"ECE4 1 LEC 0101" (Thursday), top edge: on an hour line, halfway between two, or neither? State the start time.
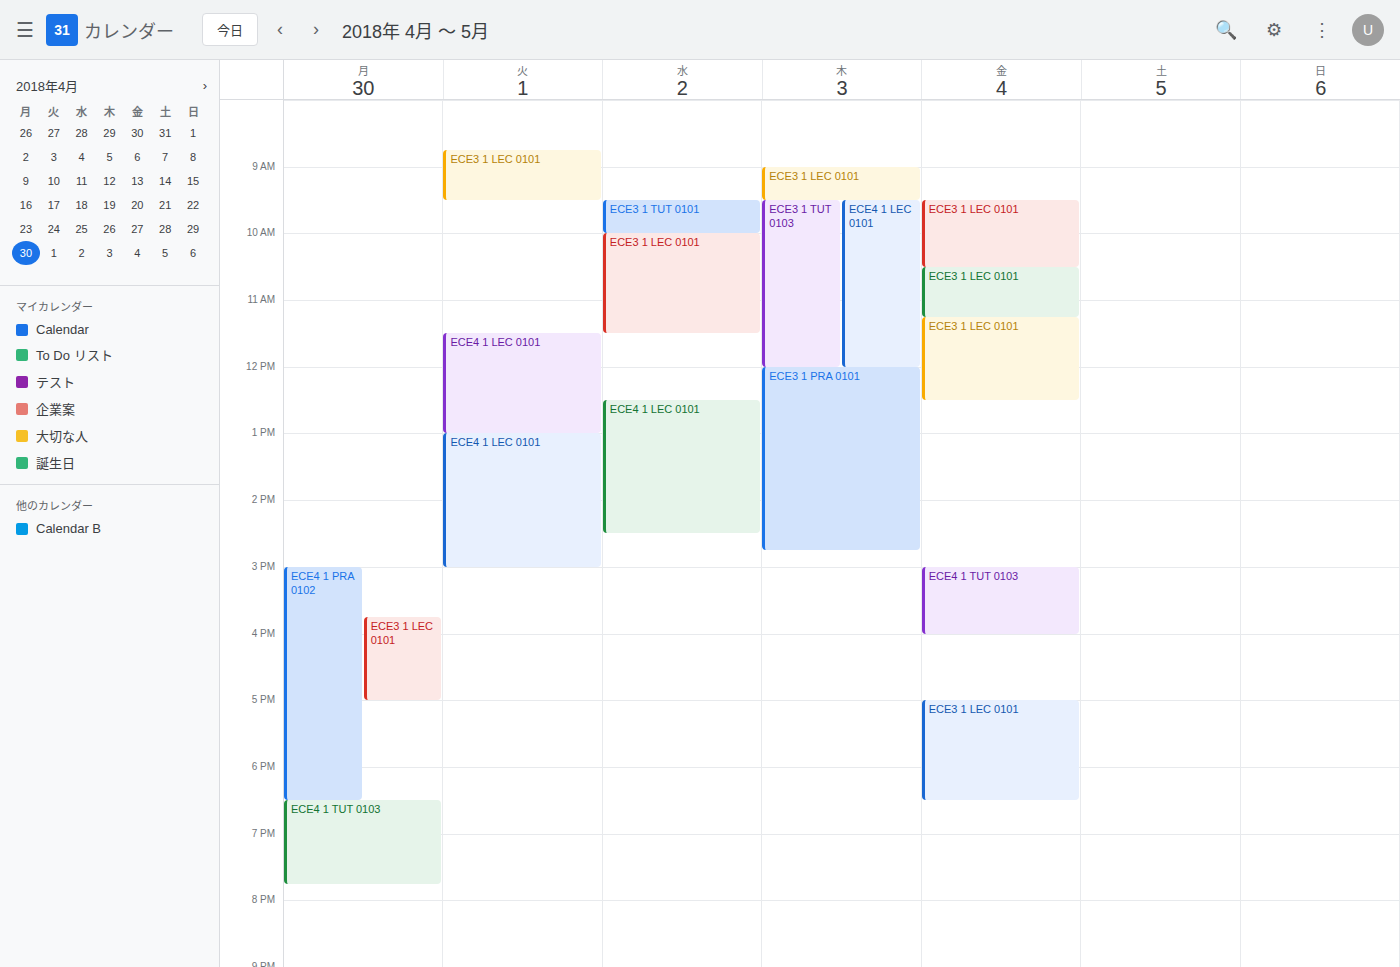
09:30 -- halfway between the 09:00 and 10:00 lines.